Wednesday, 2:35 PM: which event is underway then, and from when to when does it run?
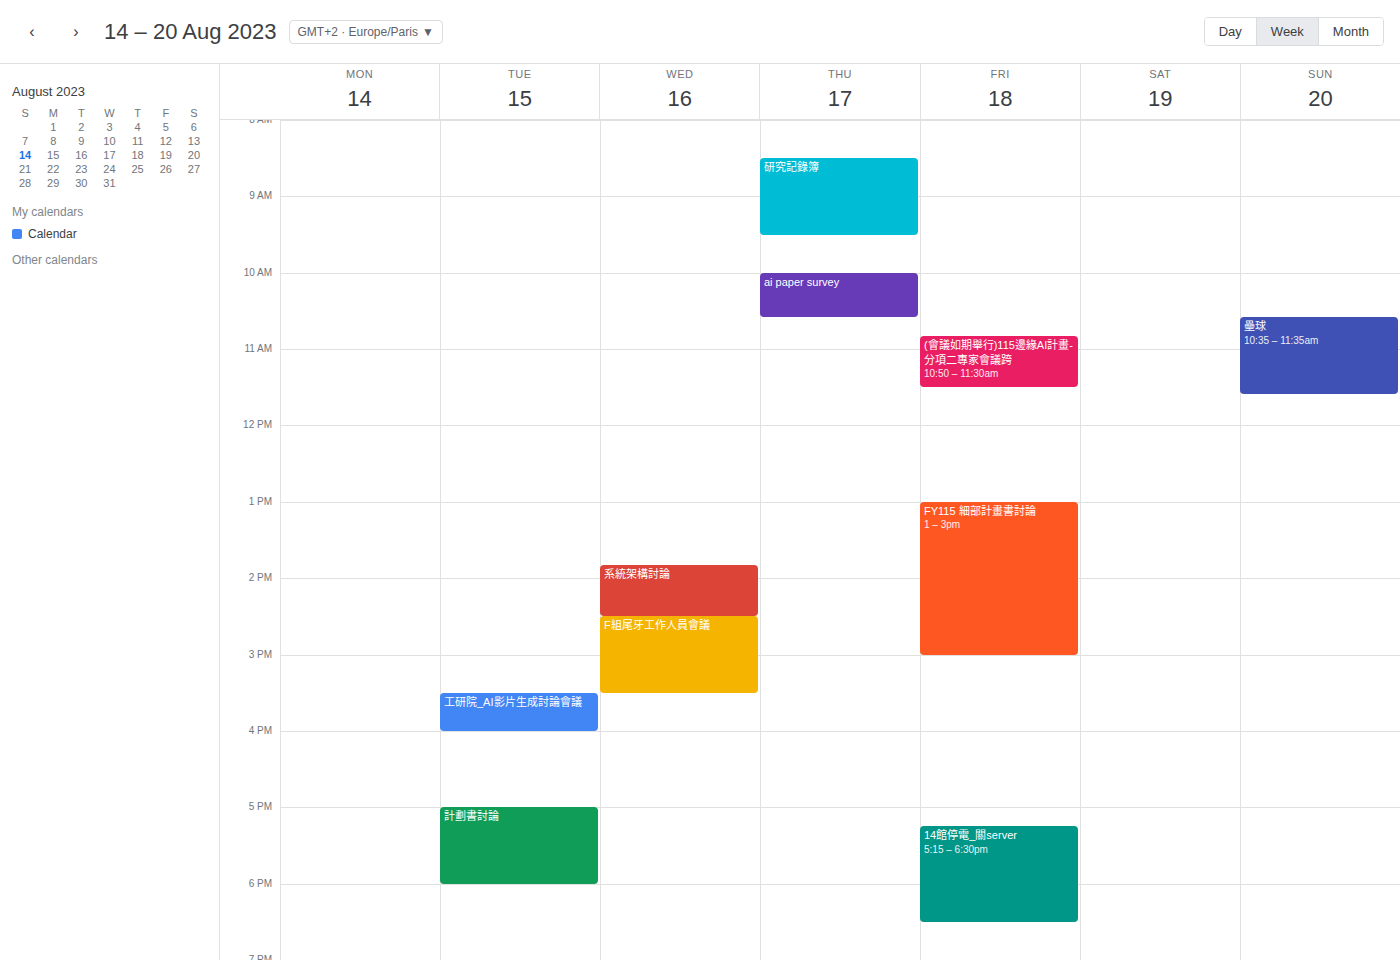
"F組尾牙工作人員會議", 2:30 PM to 3:30 PM